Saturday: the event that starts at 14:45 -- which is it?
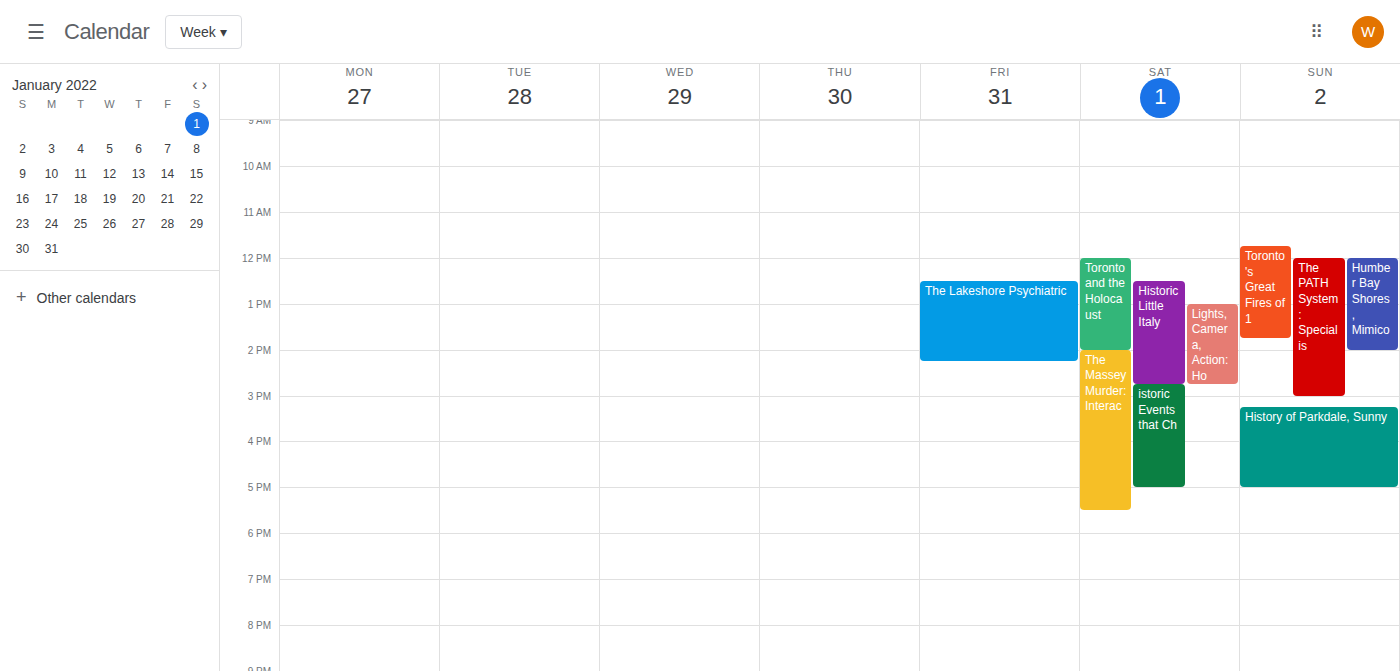
"istoric Events that Ch"